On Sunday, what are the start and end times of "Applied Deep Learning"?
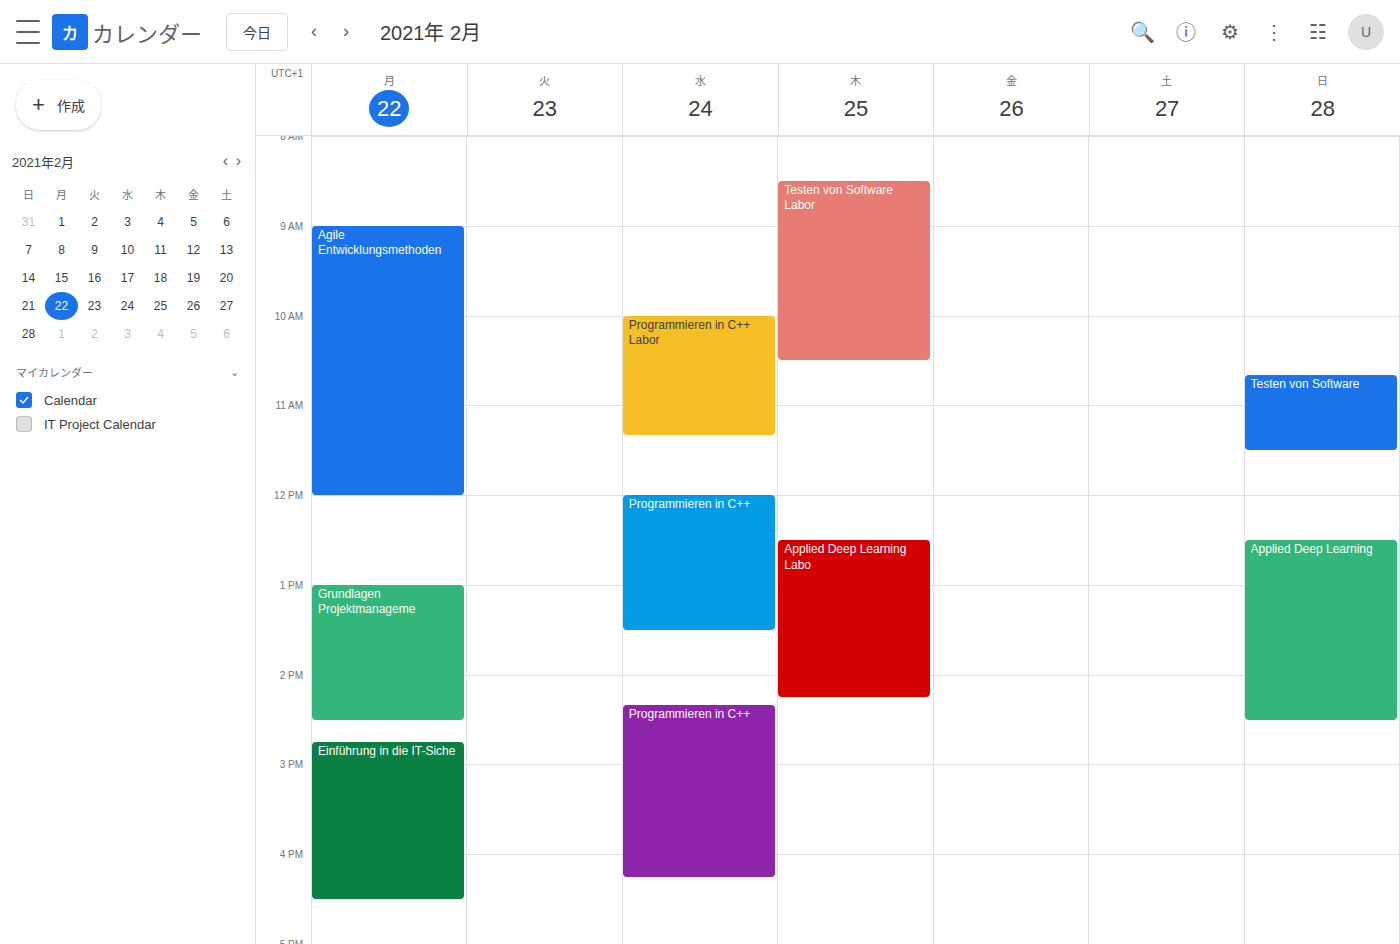
12:30 PM to 2:30 PM